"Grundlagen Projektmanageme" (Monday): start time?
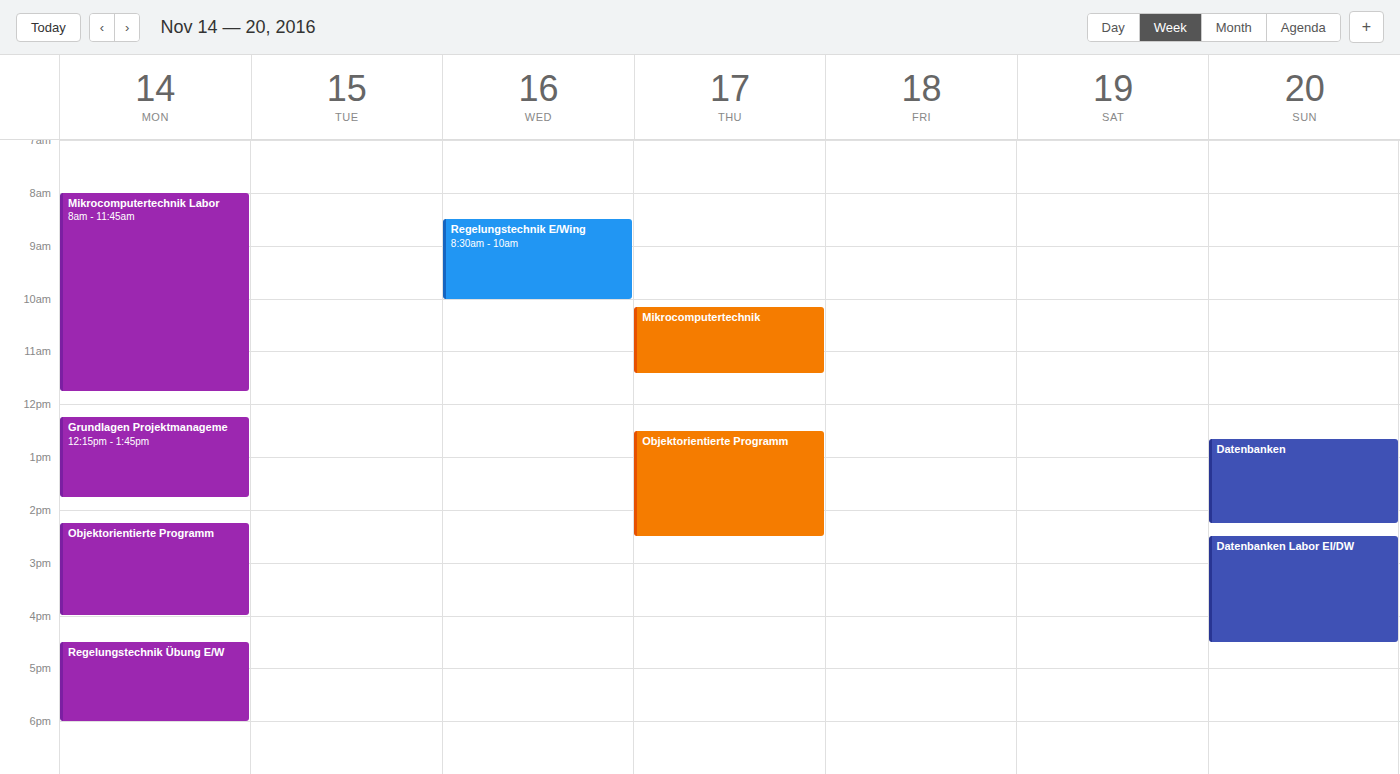
12:15